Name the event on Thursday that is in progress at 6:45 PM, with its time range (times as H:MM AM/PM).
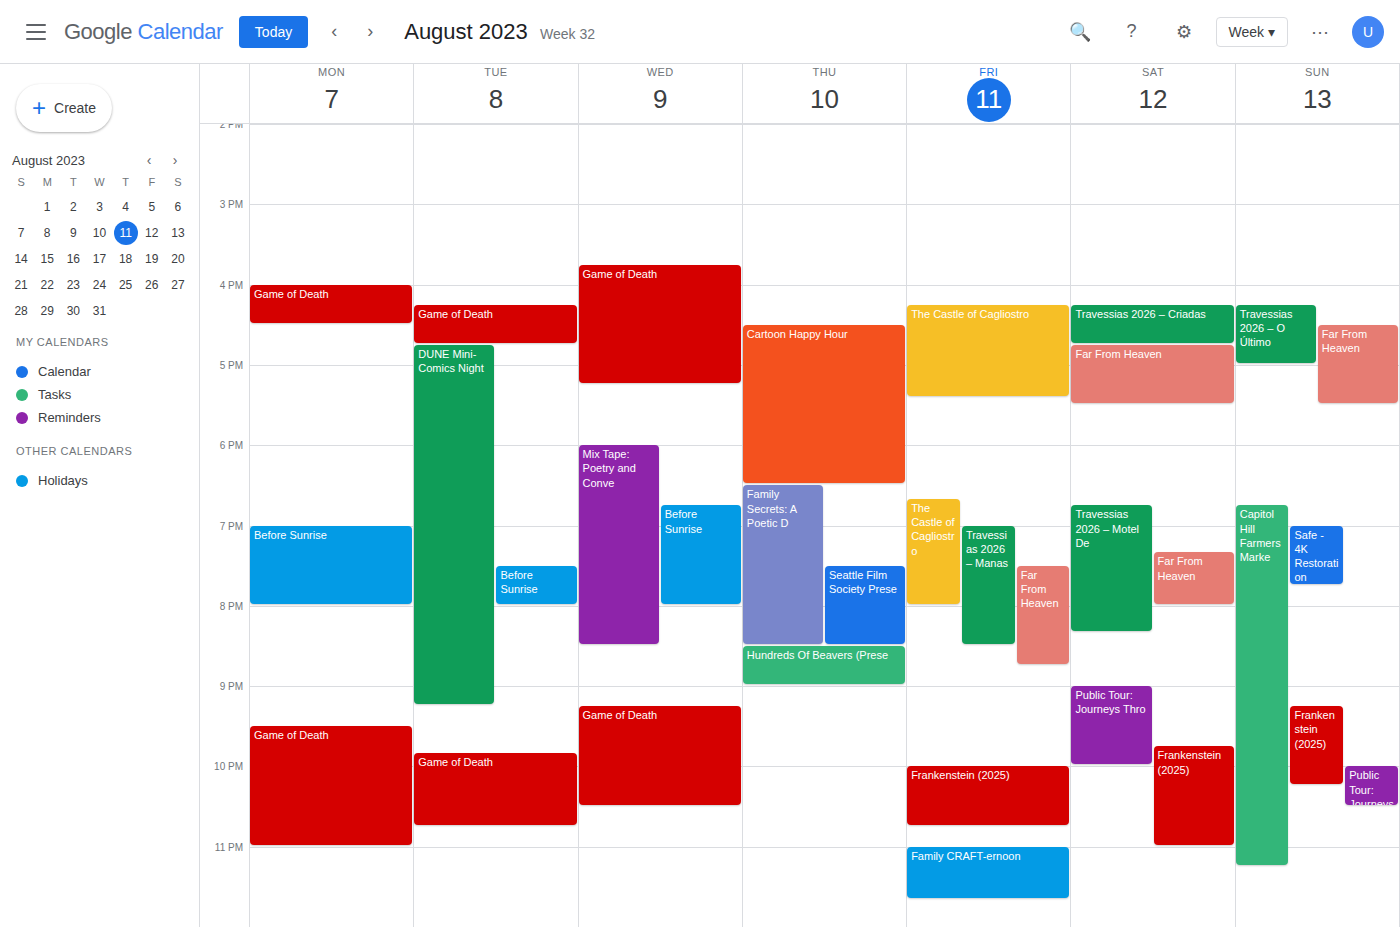
"Family Secrets: A Poetic D", 6:30 PM to 8:30 PM